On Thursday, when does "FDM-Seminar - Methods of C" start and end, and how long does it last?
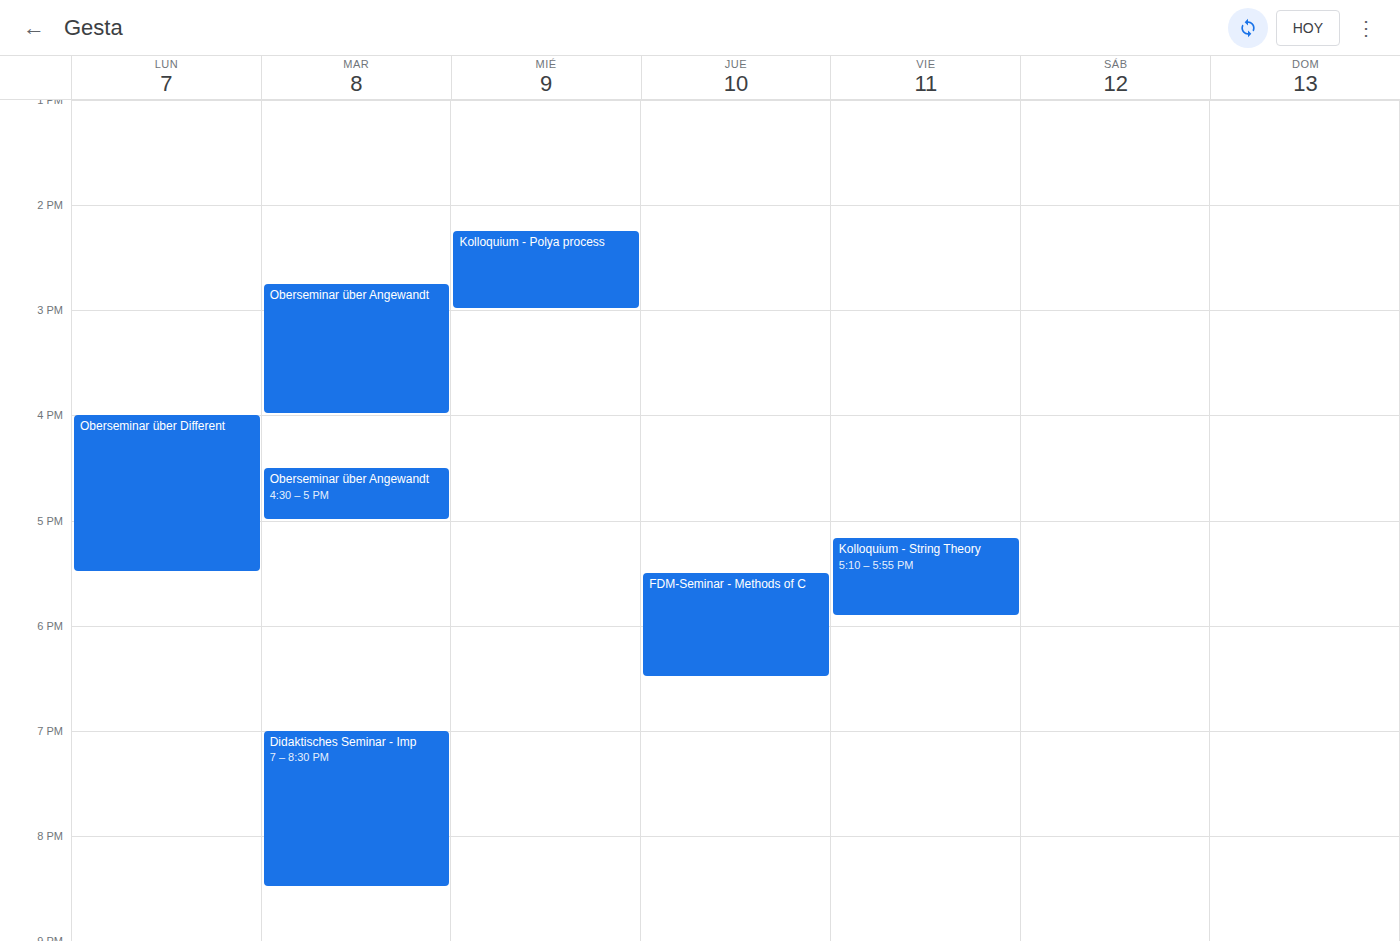
5:30 PM to 6:30 PM, 1 hour